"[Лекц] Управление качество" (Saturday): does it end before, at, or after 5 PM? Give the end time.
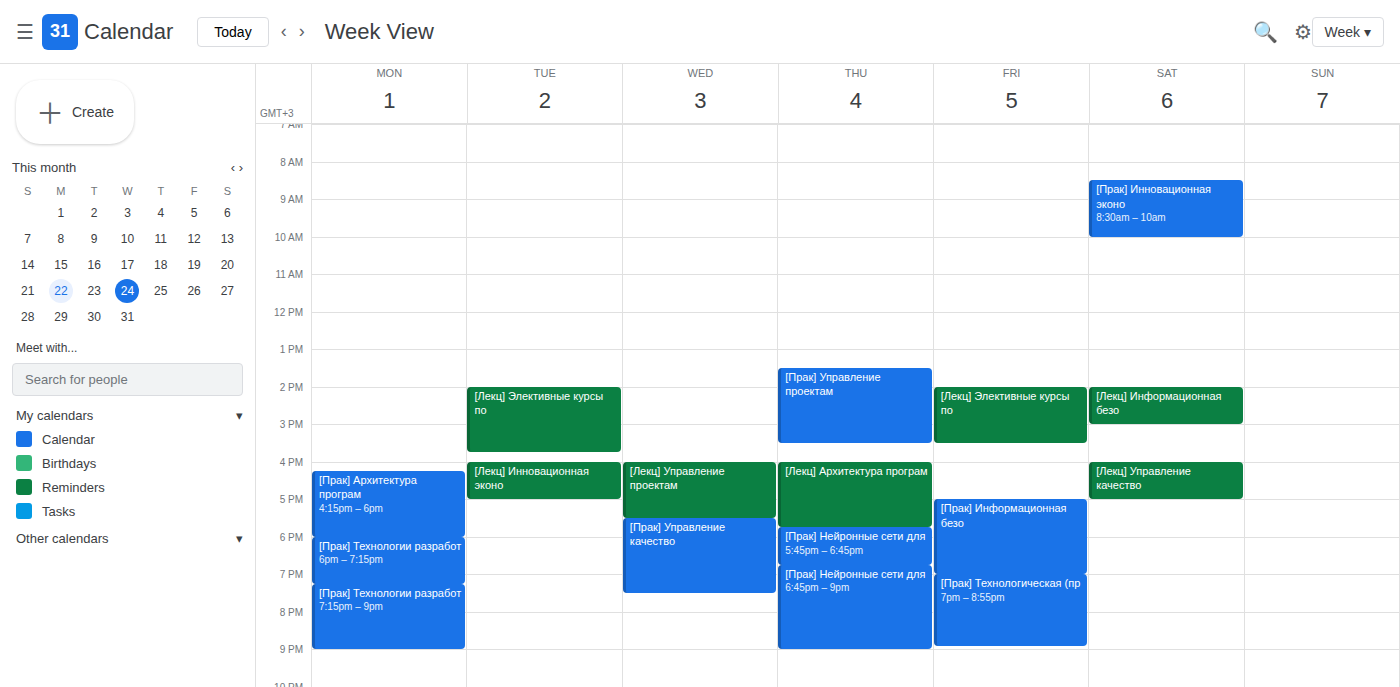
5:00 PM -- exactly at 5 PM, on the 5 PM line.